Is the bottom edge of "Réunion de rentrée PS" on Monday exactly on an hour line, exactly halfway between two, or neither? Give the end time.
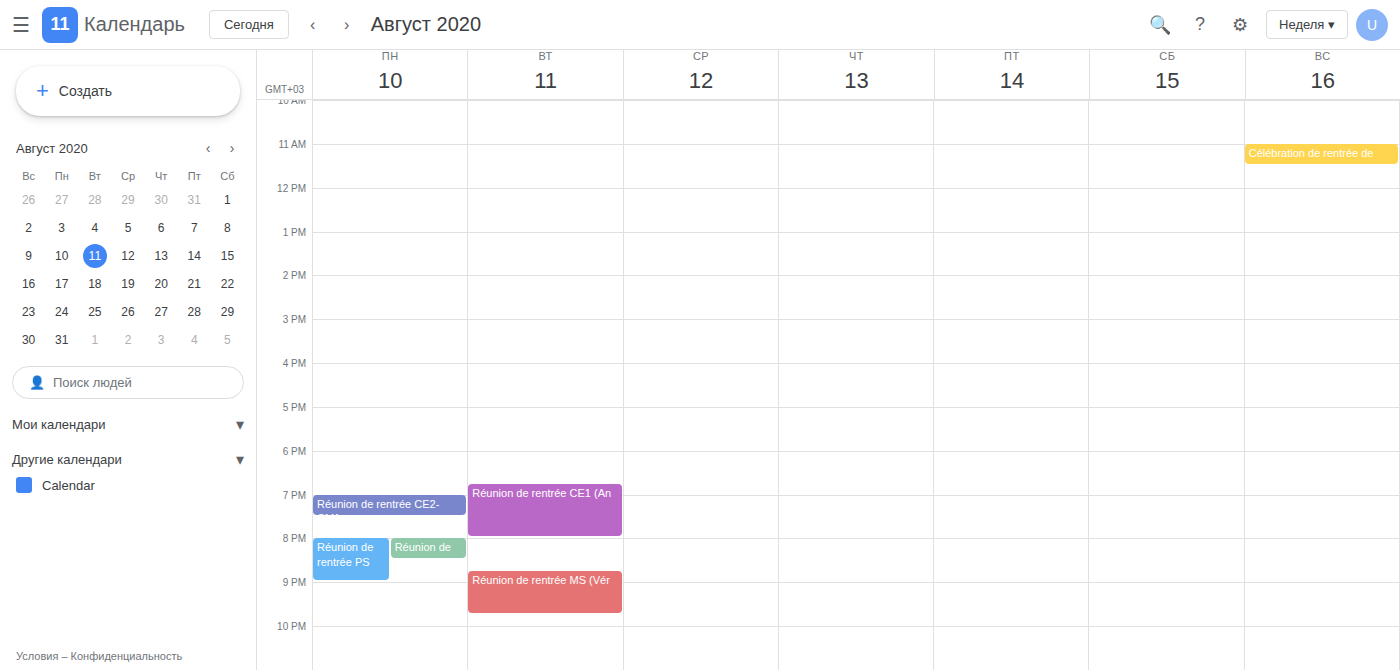
21:00 -- exactly on the 21:00 line.